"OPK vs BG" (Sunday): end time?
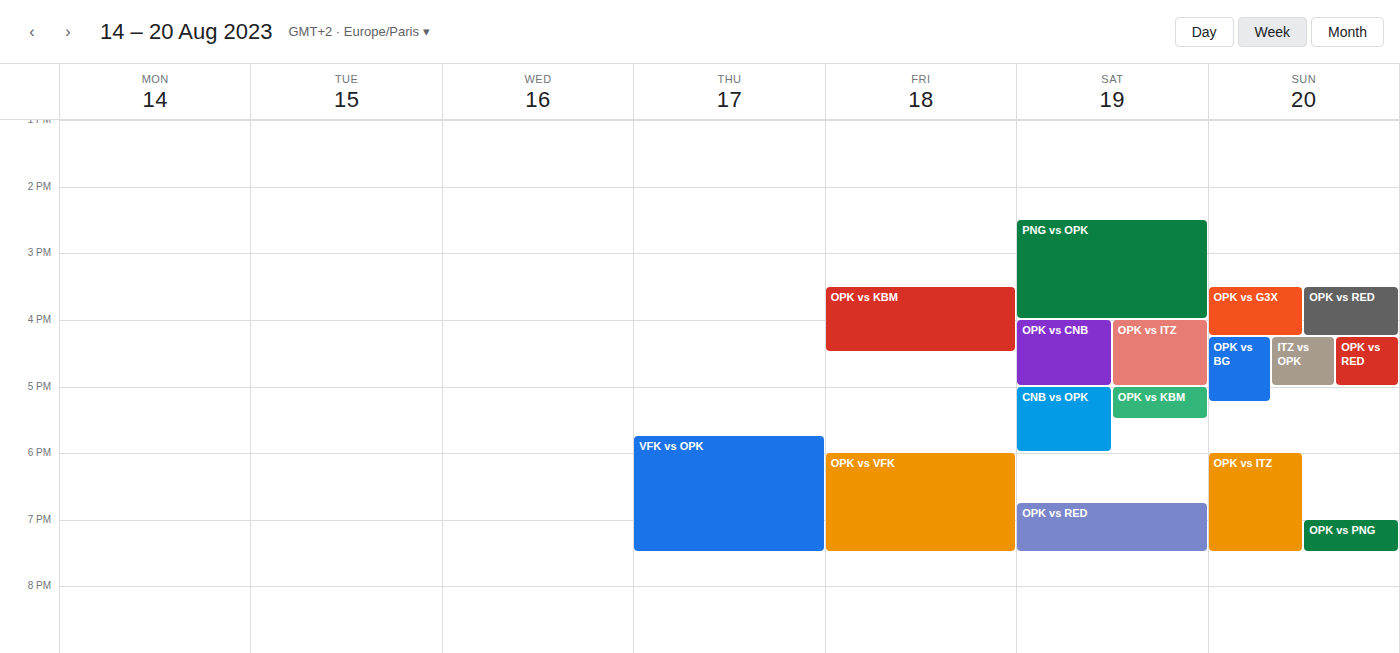
5:15 PM